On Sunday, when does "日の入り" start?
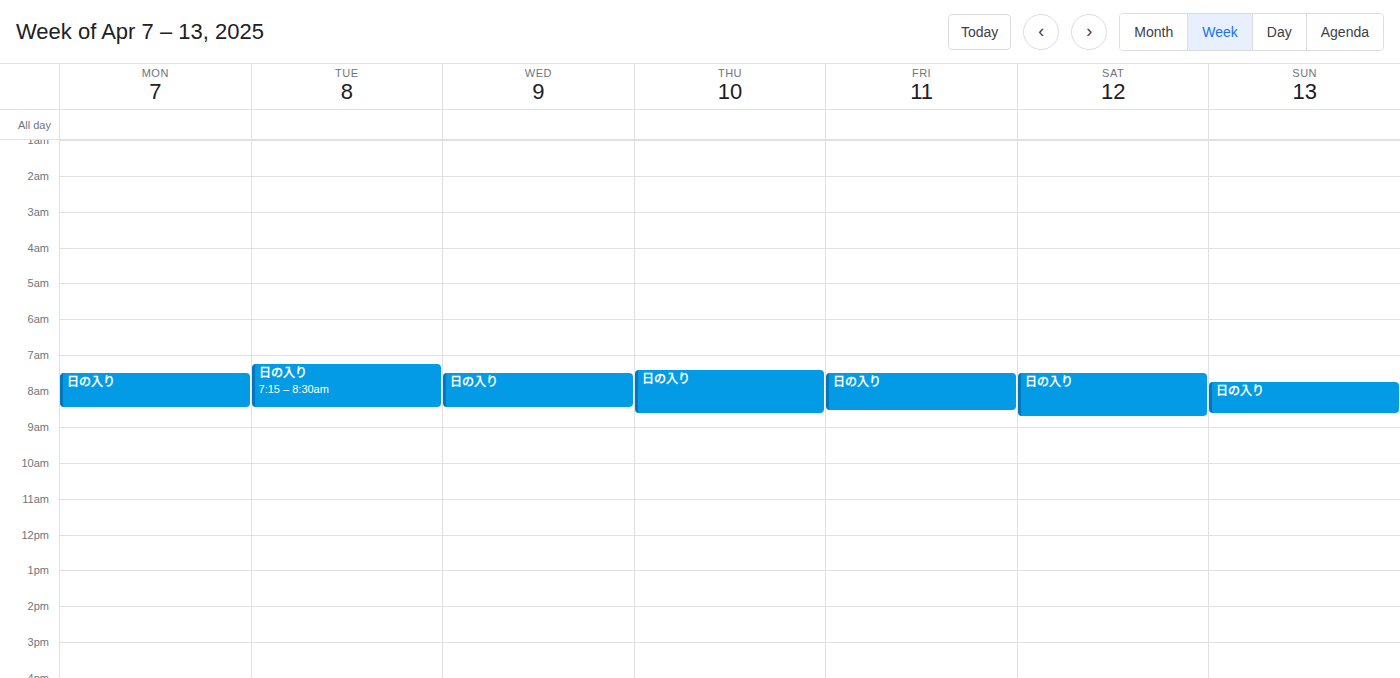
7:45 AM